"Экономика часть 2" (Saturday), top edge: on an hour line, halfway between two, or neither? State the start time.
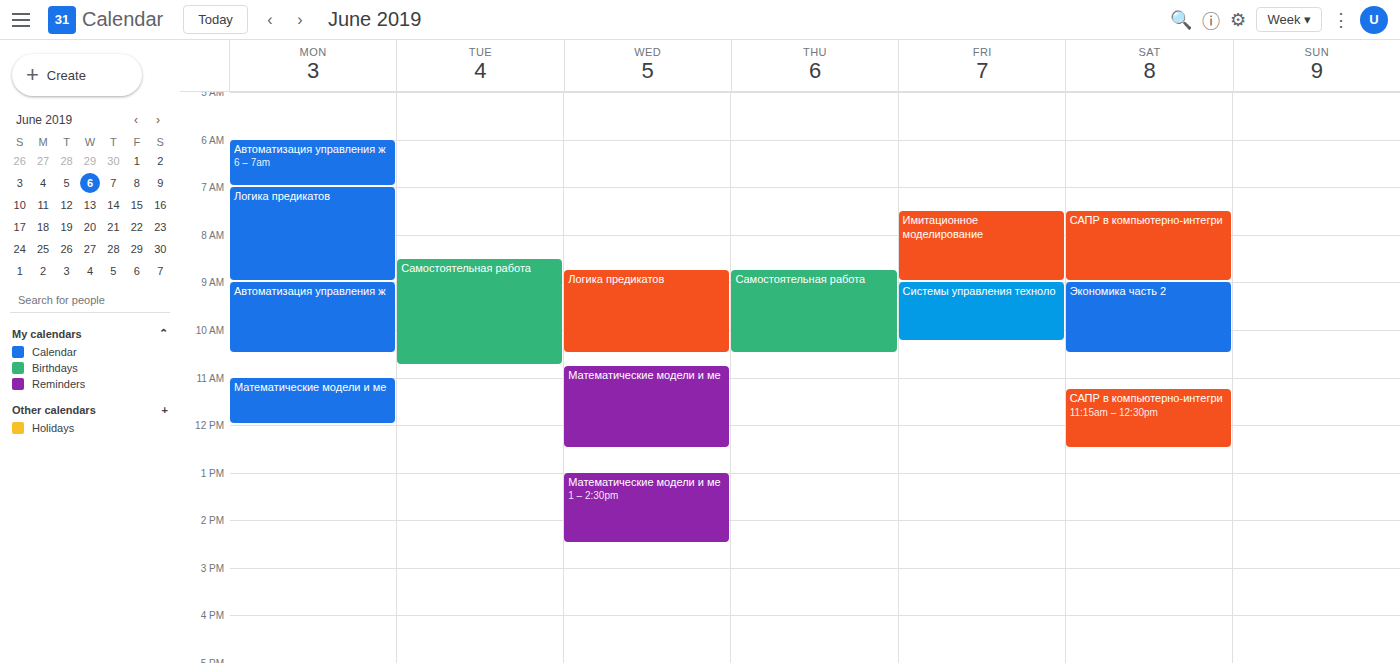
9:00 AM -- exactly on the 9 AM line.